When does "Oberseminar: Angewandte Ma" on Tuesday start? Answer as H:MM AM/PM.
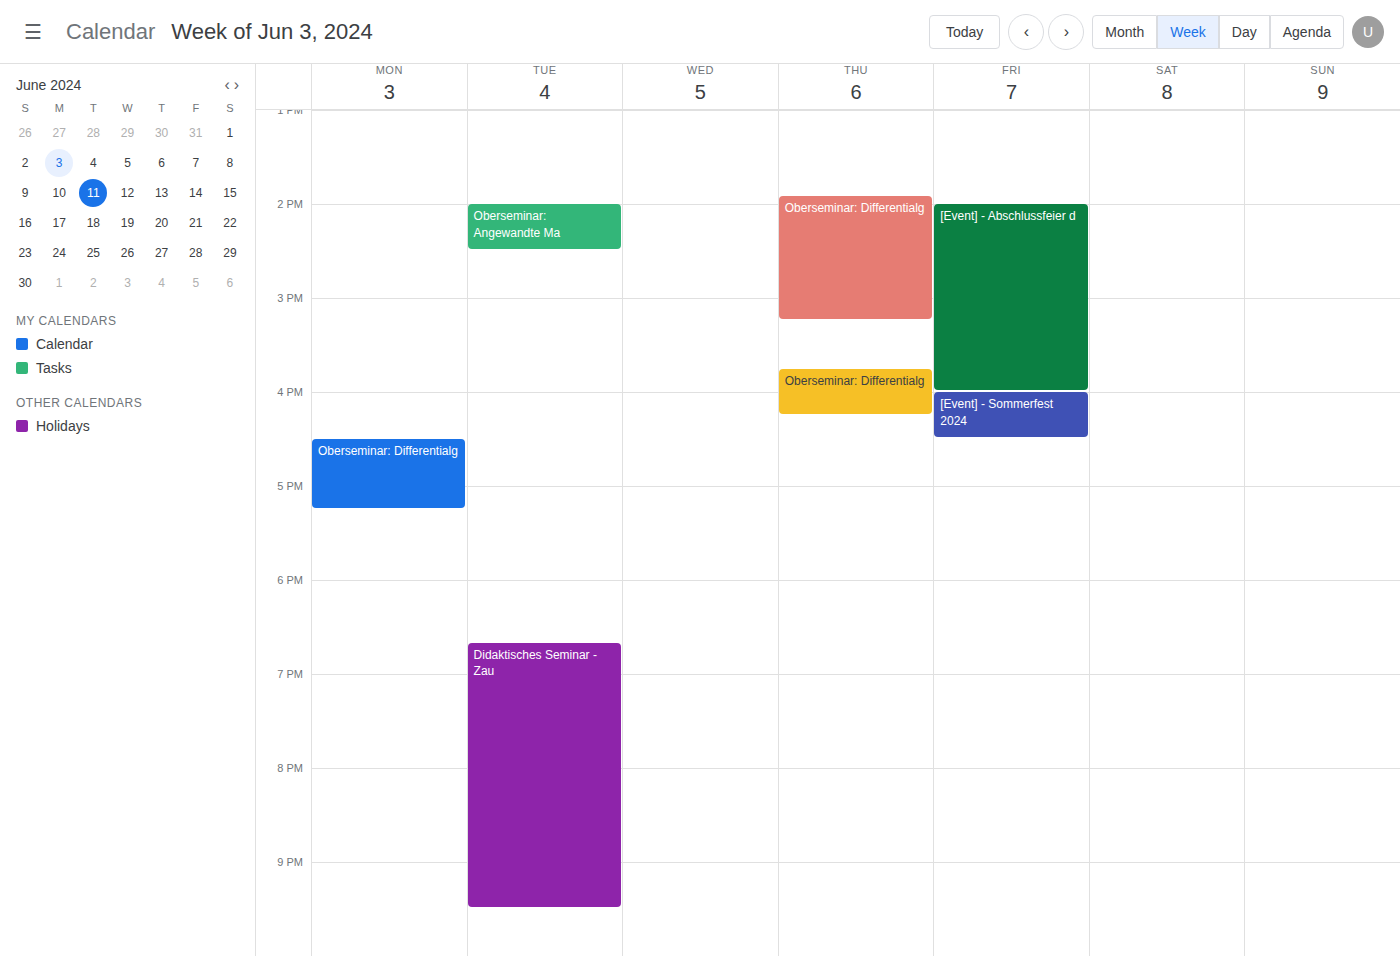
2:00 PM